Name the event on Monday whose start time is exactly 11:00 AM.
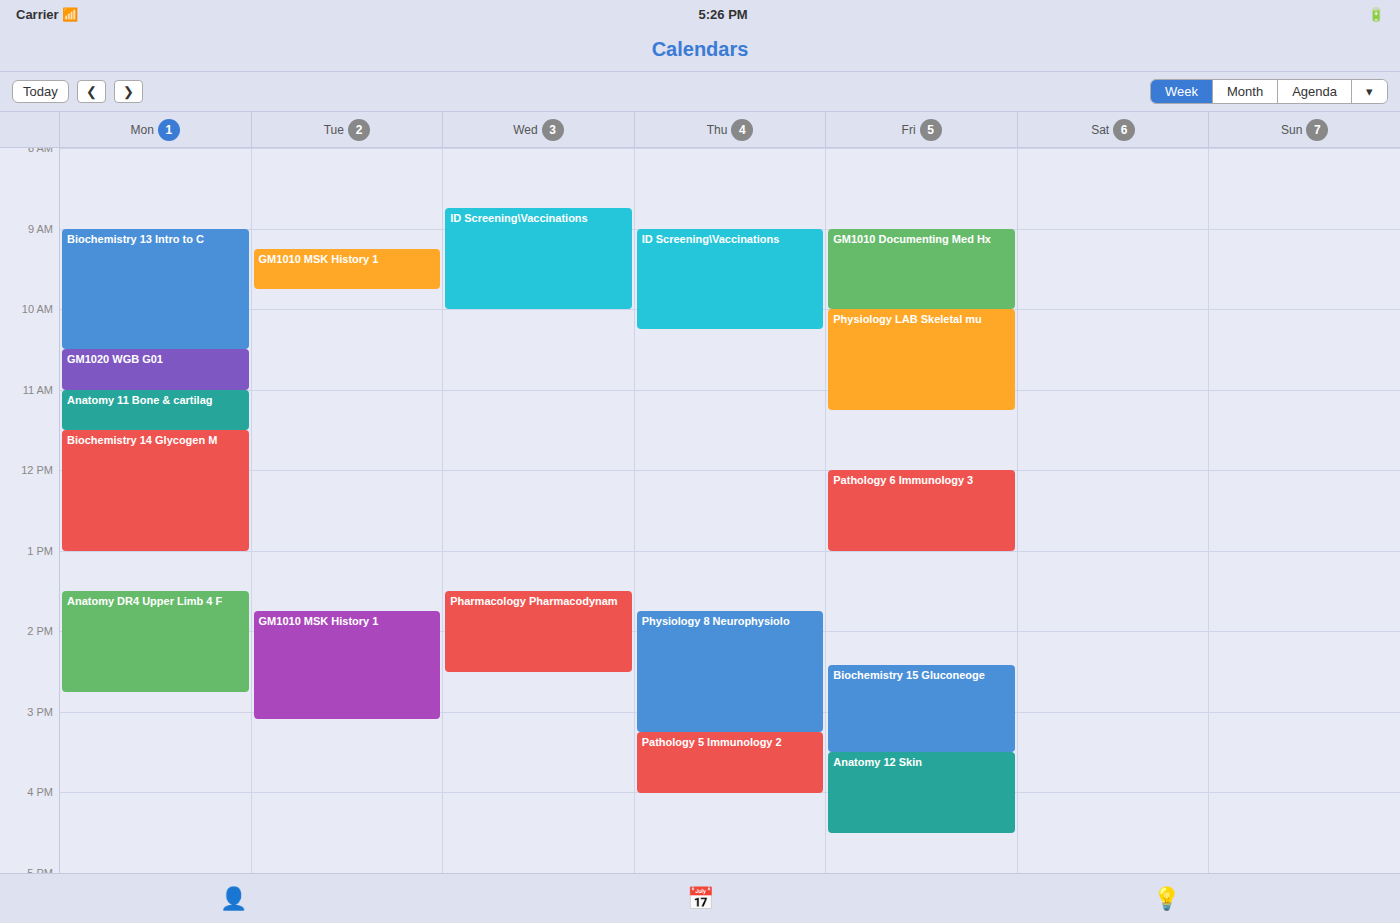
"Anatomy 11 Bone & cartilag"